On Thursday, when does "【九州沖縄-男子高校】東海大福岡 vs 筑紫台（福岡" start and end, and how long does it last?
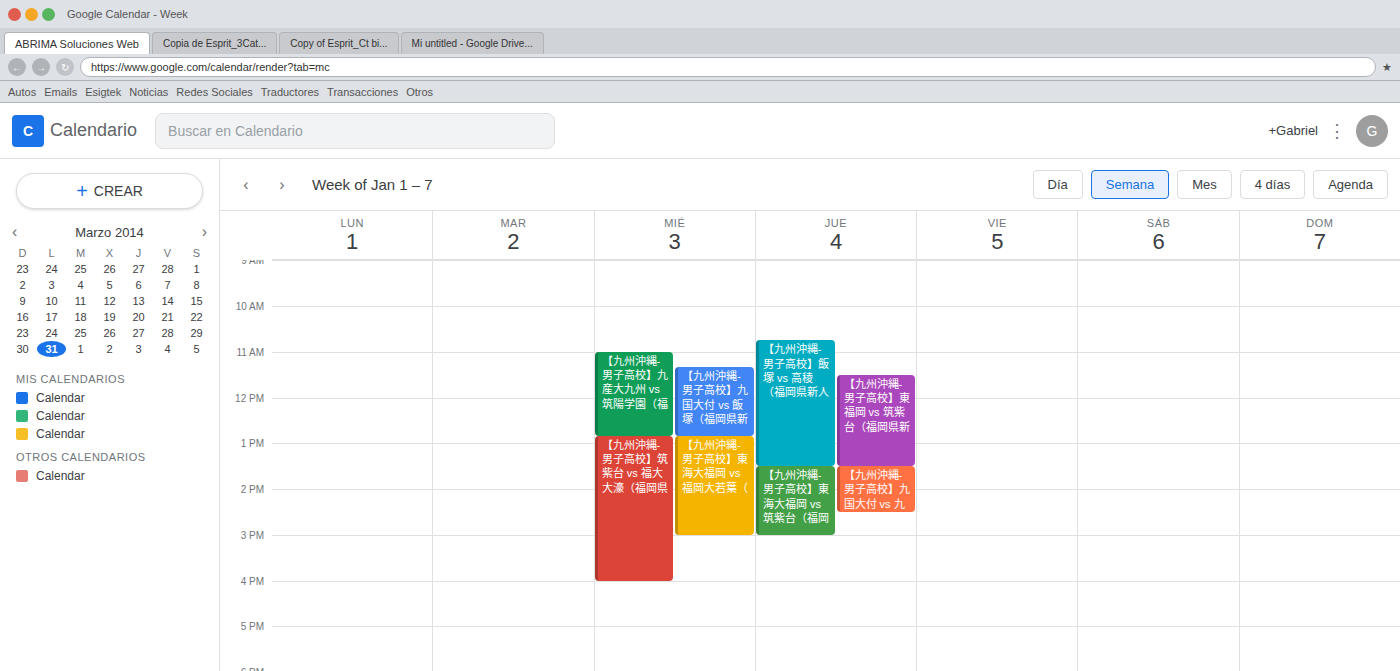
1:30 PM to 3:00 PM, 1 hour 30 minutes